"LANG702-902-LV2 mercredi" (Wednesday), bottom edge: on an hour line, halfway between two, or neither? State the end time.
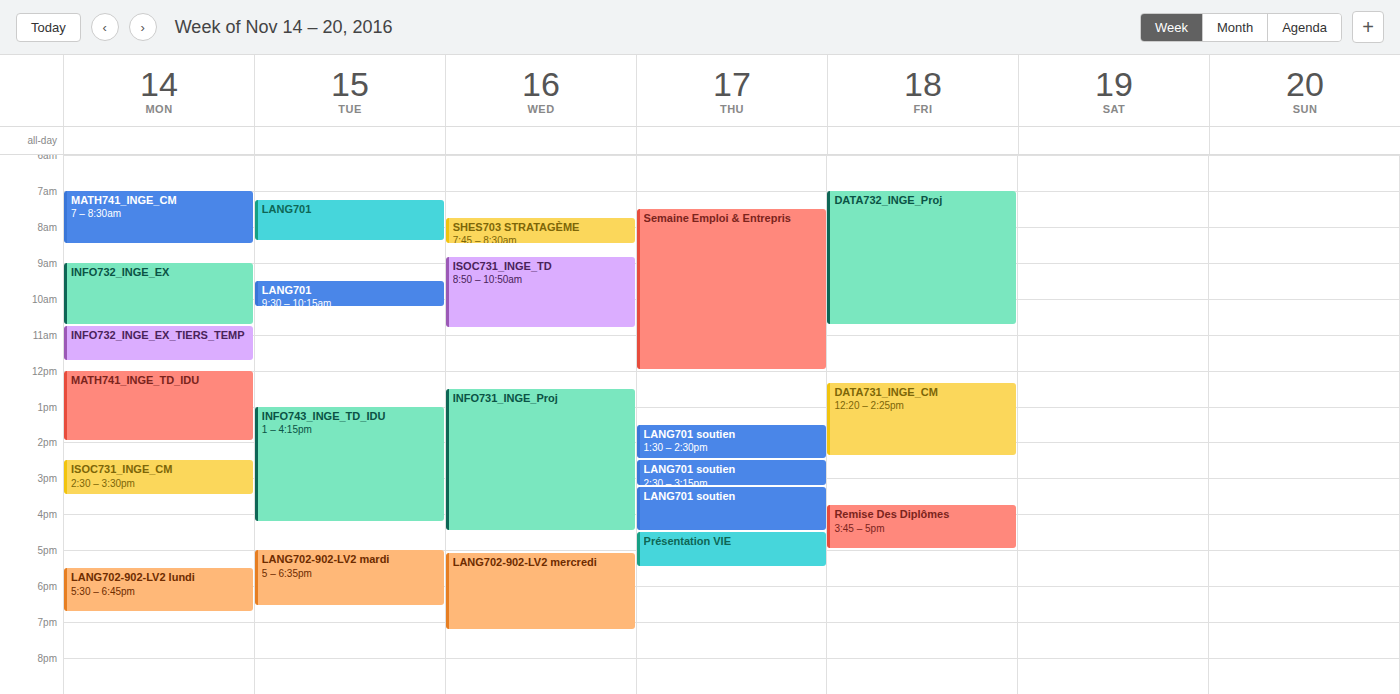
19:15 -- neither: a quarter of the way from the 19:00 line to the 20:00 line.